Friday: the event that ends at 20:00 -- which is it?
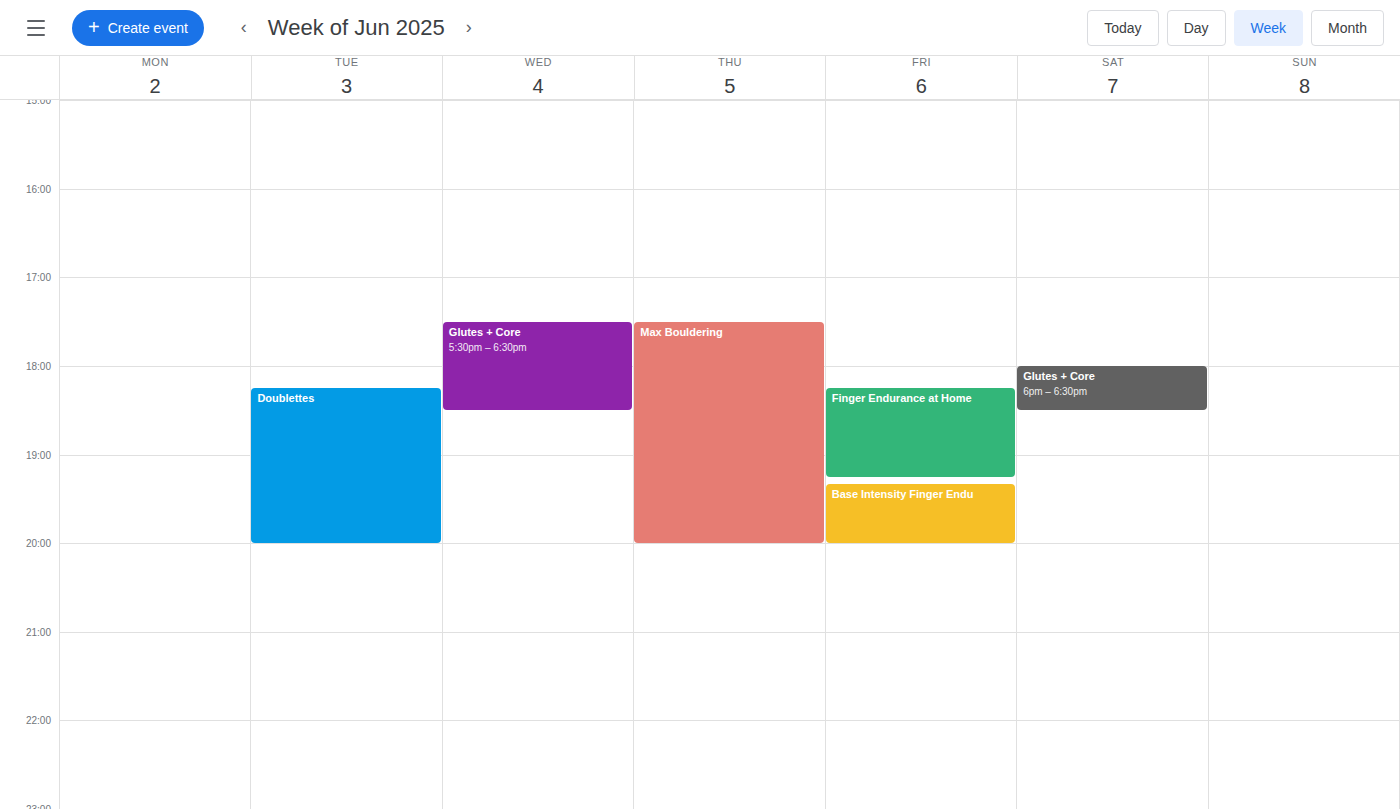
"Base Intensity Finger Endu"